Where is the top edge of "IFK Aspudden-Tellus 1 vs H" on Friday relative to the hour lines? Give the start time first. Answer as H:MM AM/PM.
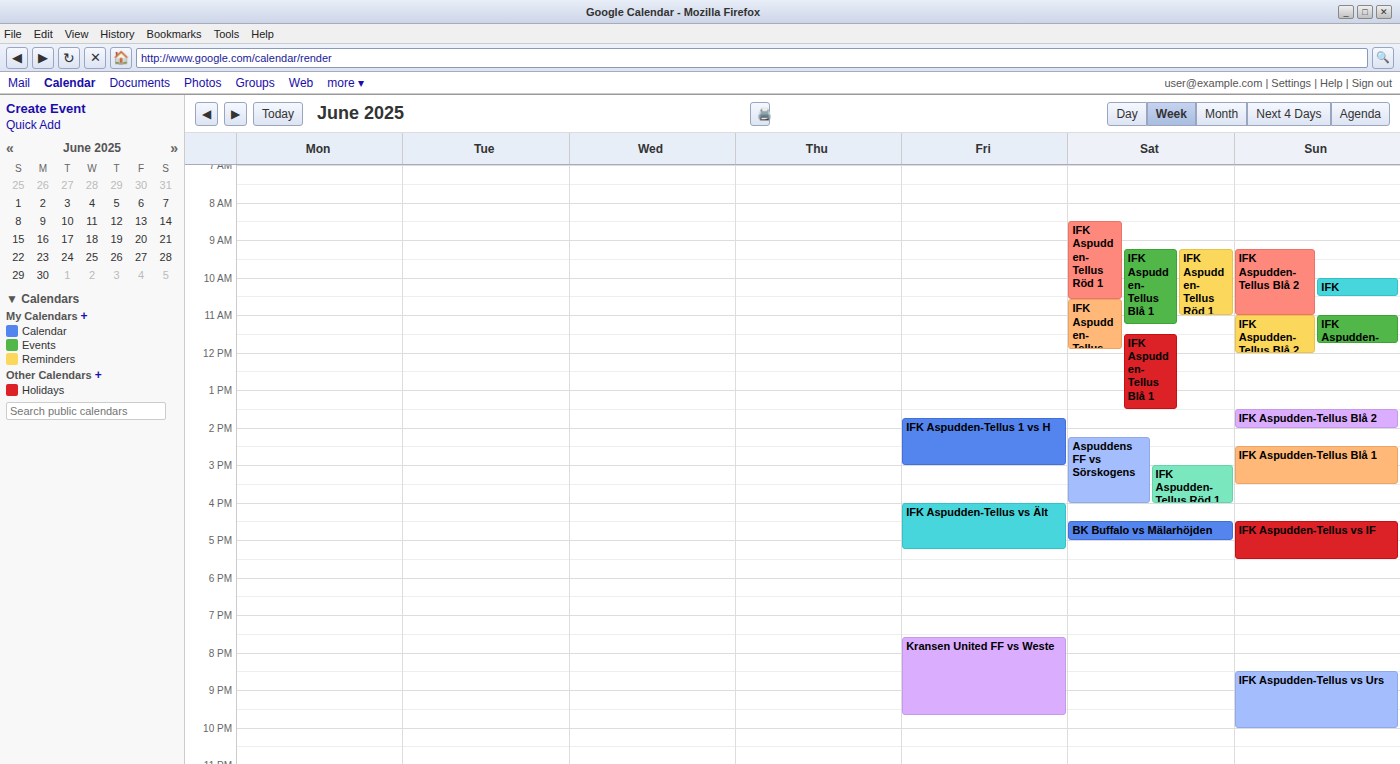
1:45 PM -- neither: three quarters of the way from the 1 PM line to the 2 PM line.